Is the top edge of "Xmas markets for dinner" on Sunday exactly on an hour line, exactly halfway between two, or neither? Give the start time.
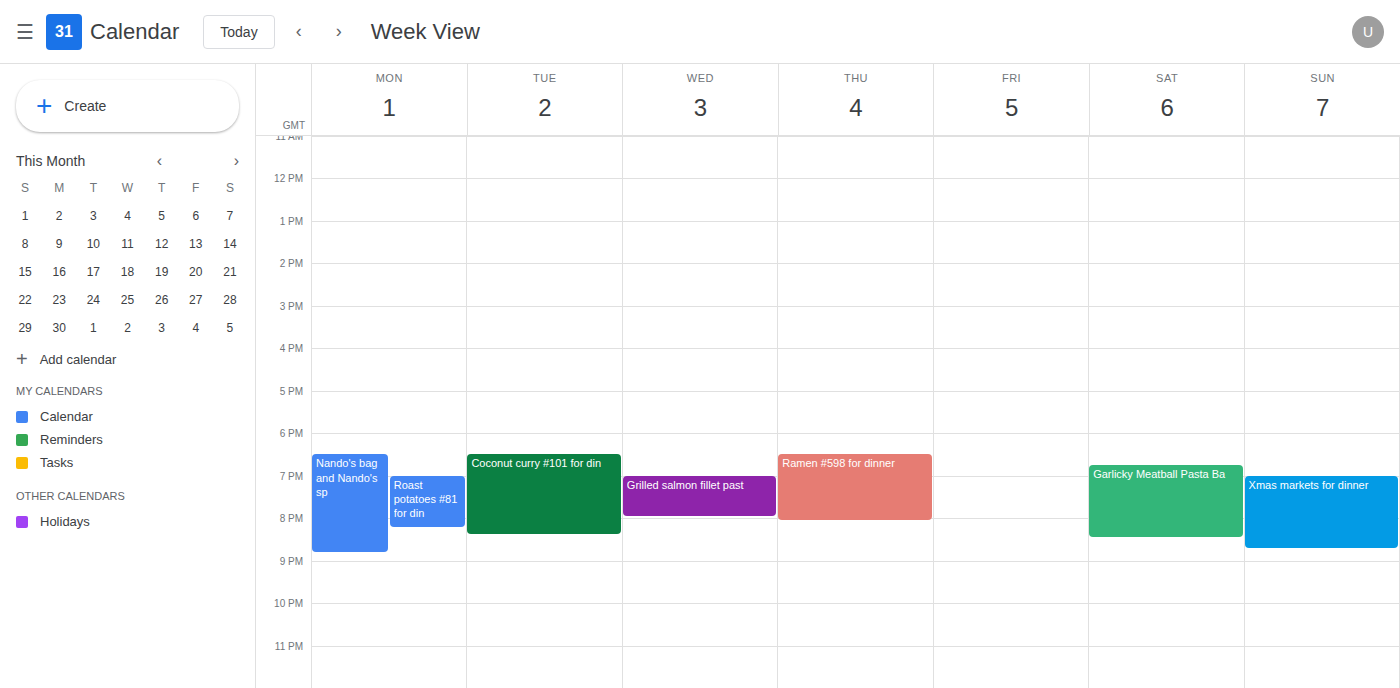
19:00 -- exactly on the 19:00 line.